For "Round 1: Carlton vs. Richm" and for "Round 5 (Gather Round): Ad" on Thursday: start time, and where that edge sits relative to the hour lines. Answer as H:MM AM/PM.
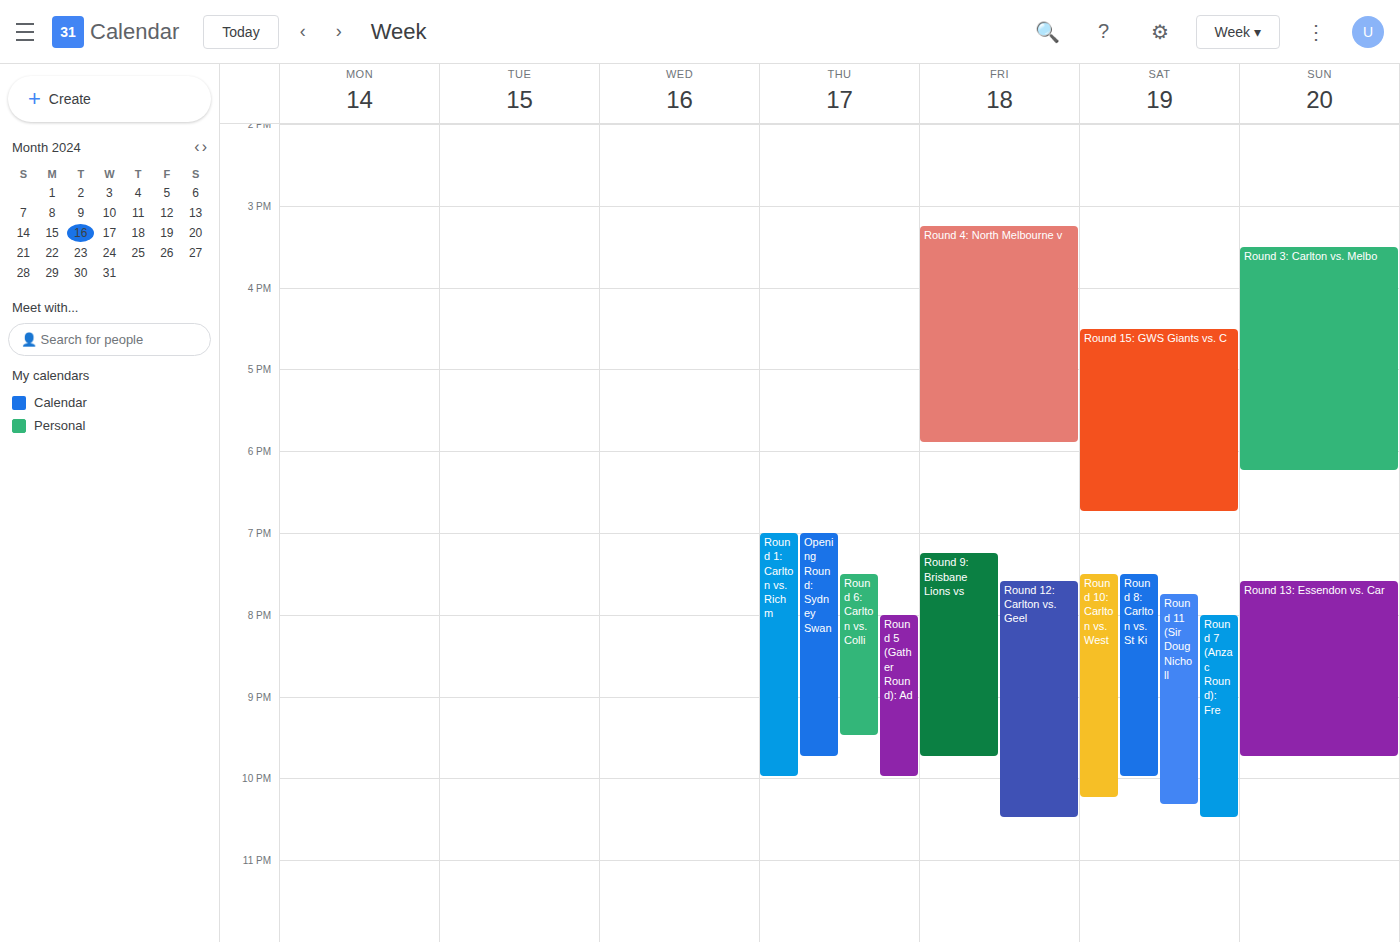
"Round 1: Carlton vs. Richm": 7:00 PM, exactly on the 7 PM line. "Round 5 (Gather Round): Ad": 8:00 PM, exactly on the 8 PM line.